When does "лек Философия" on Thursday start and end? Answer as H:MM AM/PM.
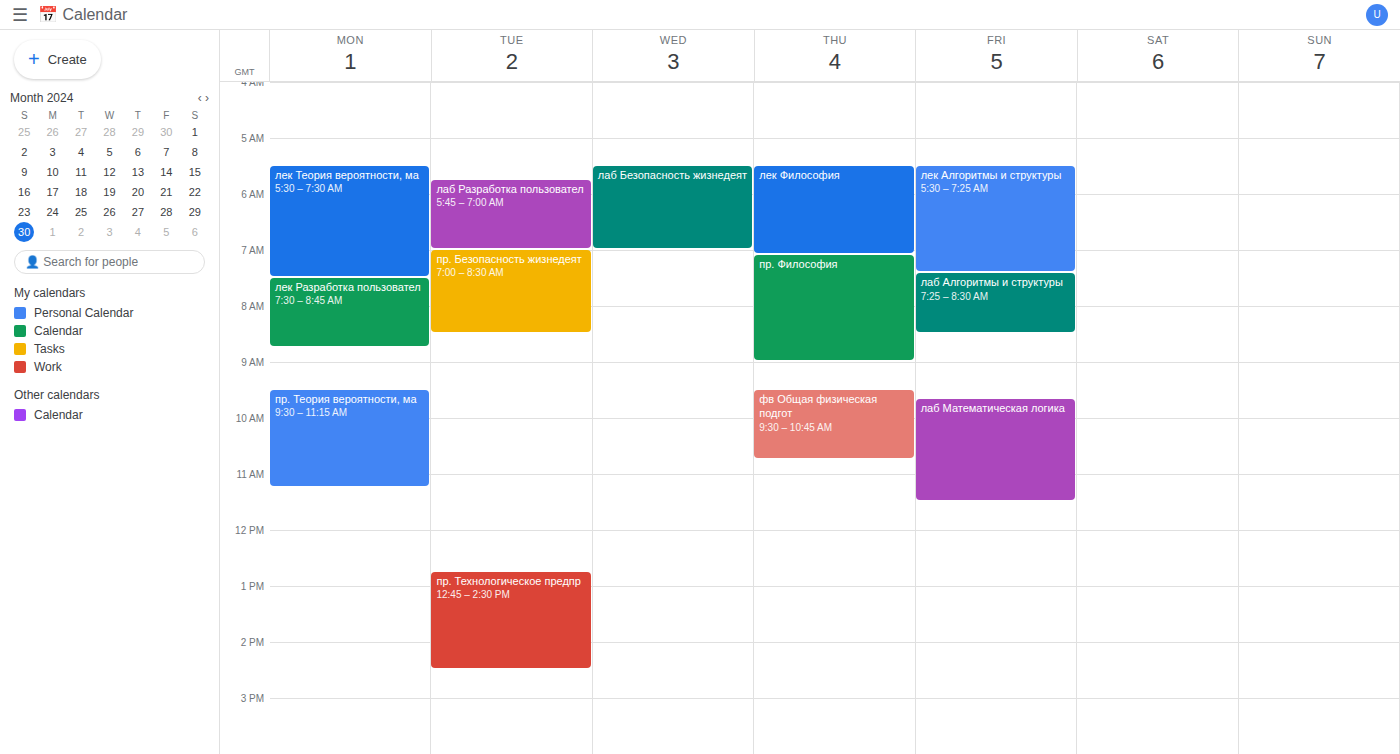
5:30 AM to 7:05 AM